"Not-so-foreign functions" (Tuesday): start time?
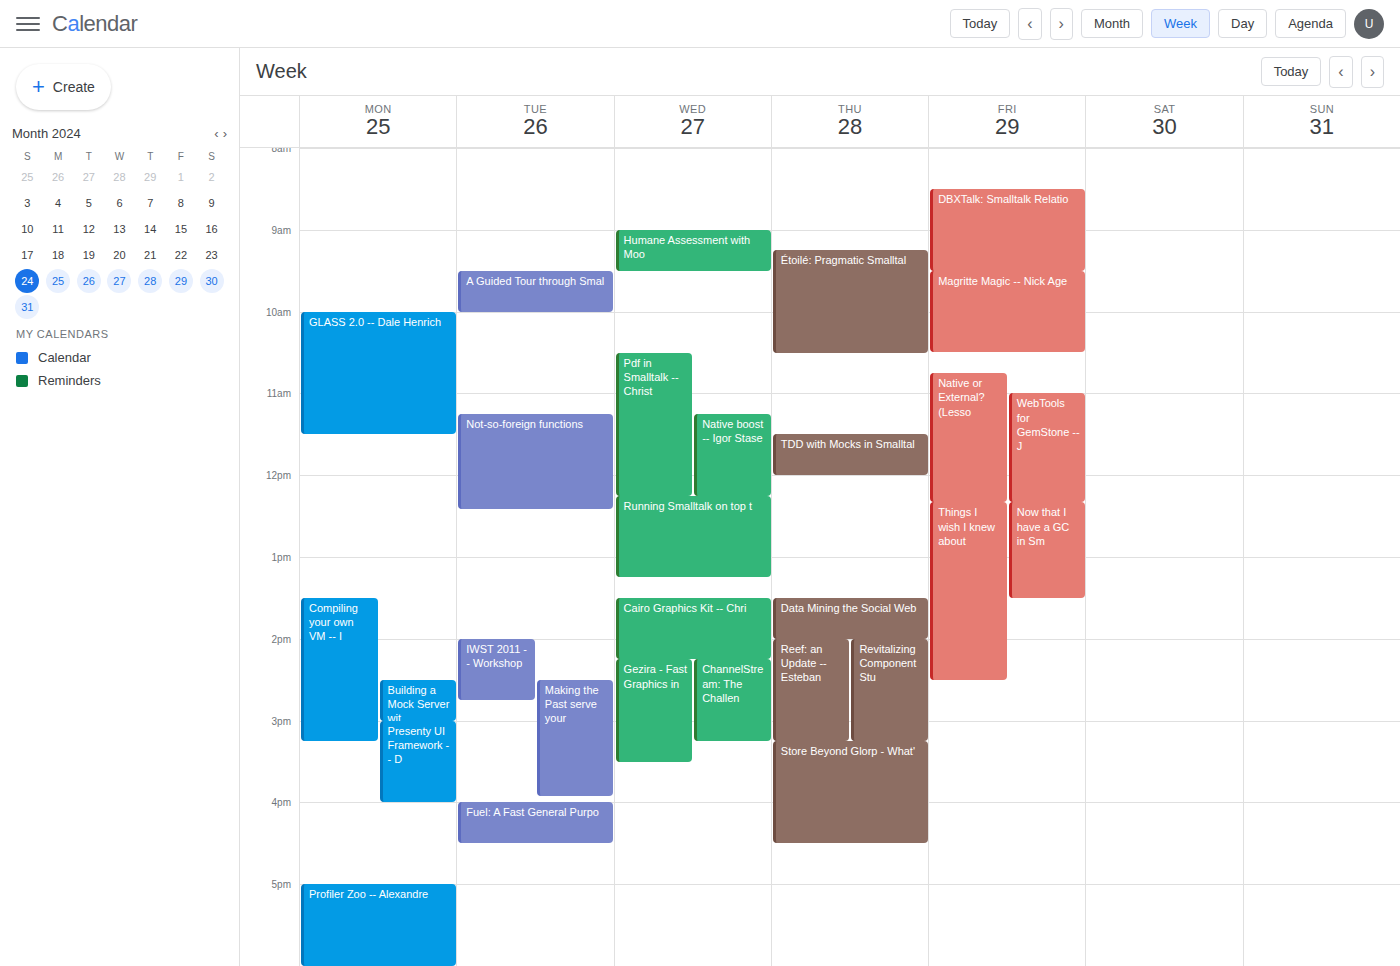
11:15